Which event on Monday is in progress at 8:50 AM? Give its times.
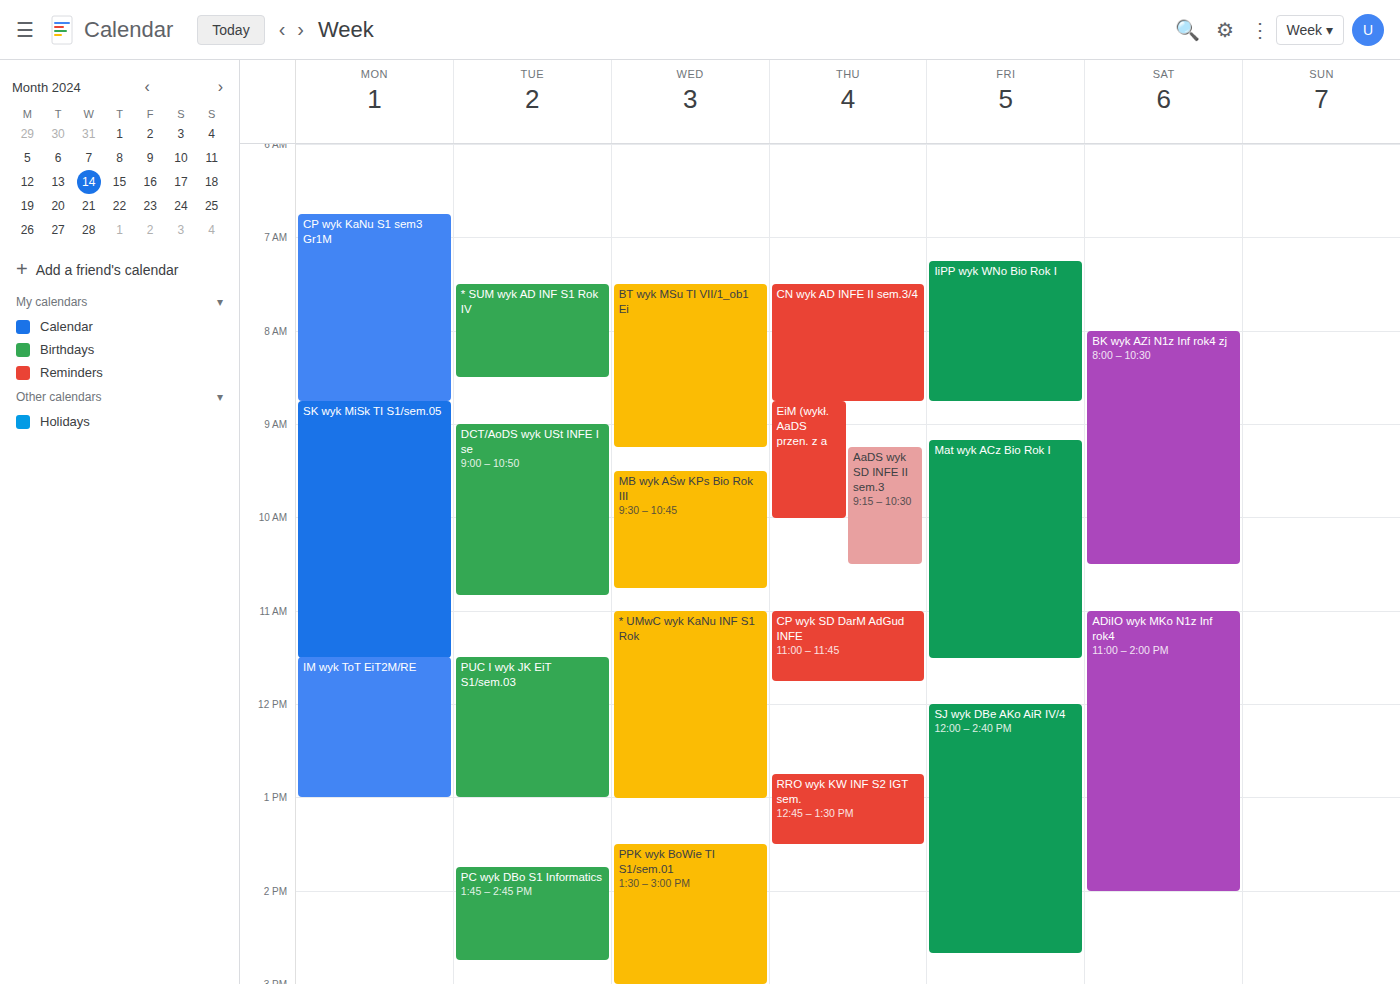
"SK wyk MiSk TI S1/sem.05", 8:45 AM to 11:30 AM